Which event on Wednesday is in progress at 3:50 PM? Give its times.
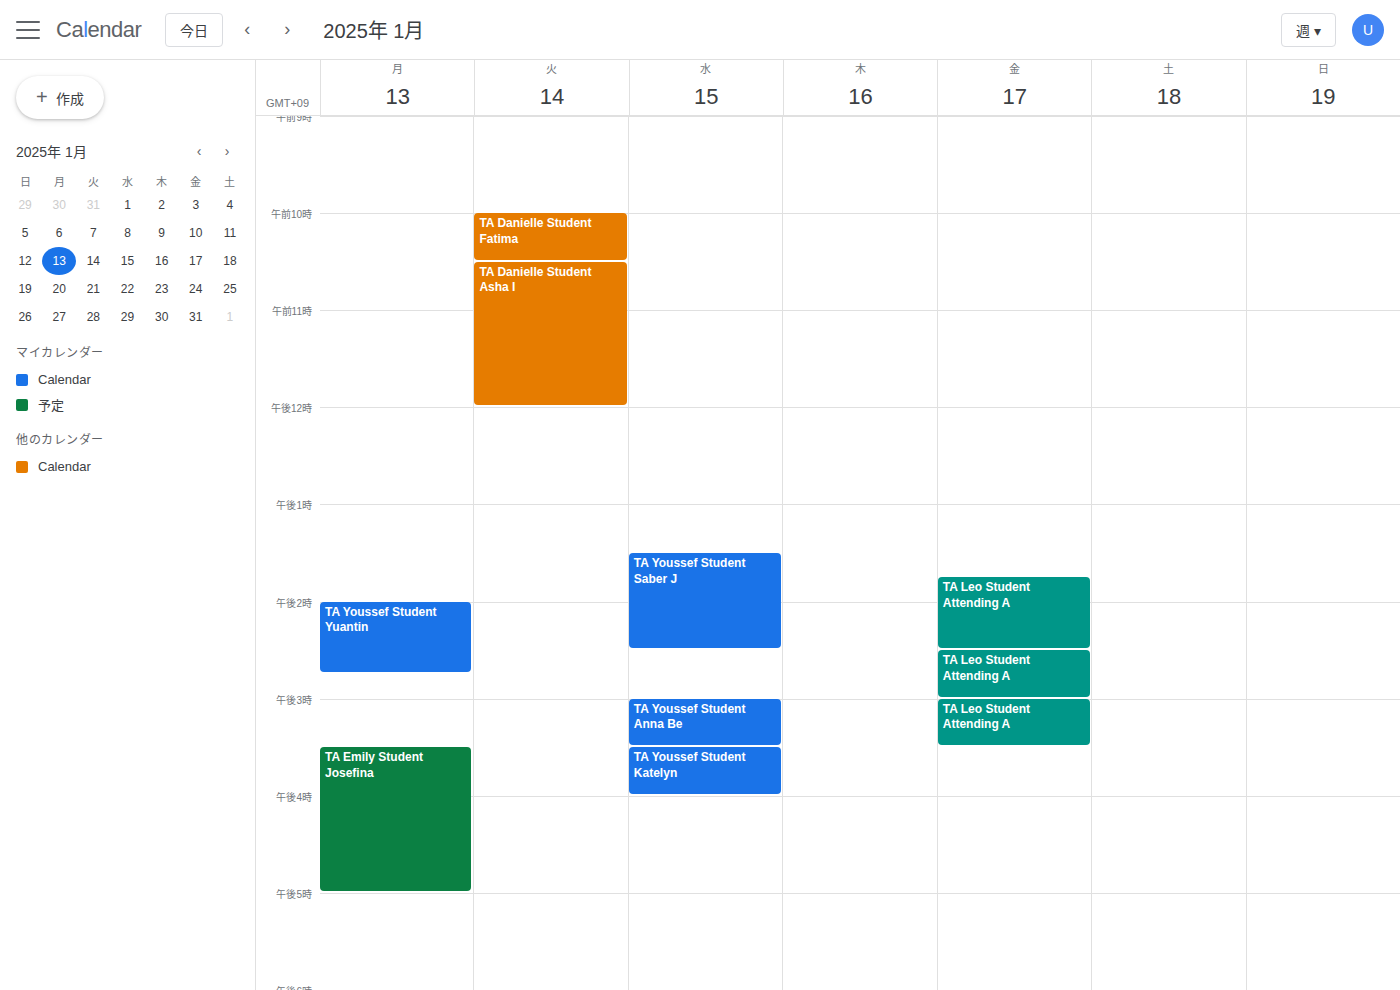
"TA Youssef Student Katelyn", 3:30 PM to 4:00 PM